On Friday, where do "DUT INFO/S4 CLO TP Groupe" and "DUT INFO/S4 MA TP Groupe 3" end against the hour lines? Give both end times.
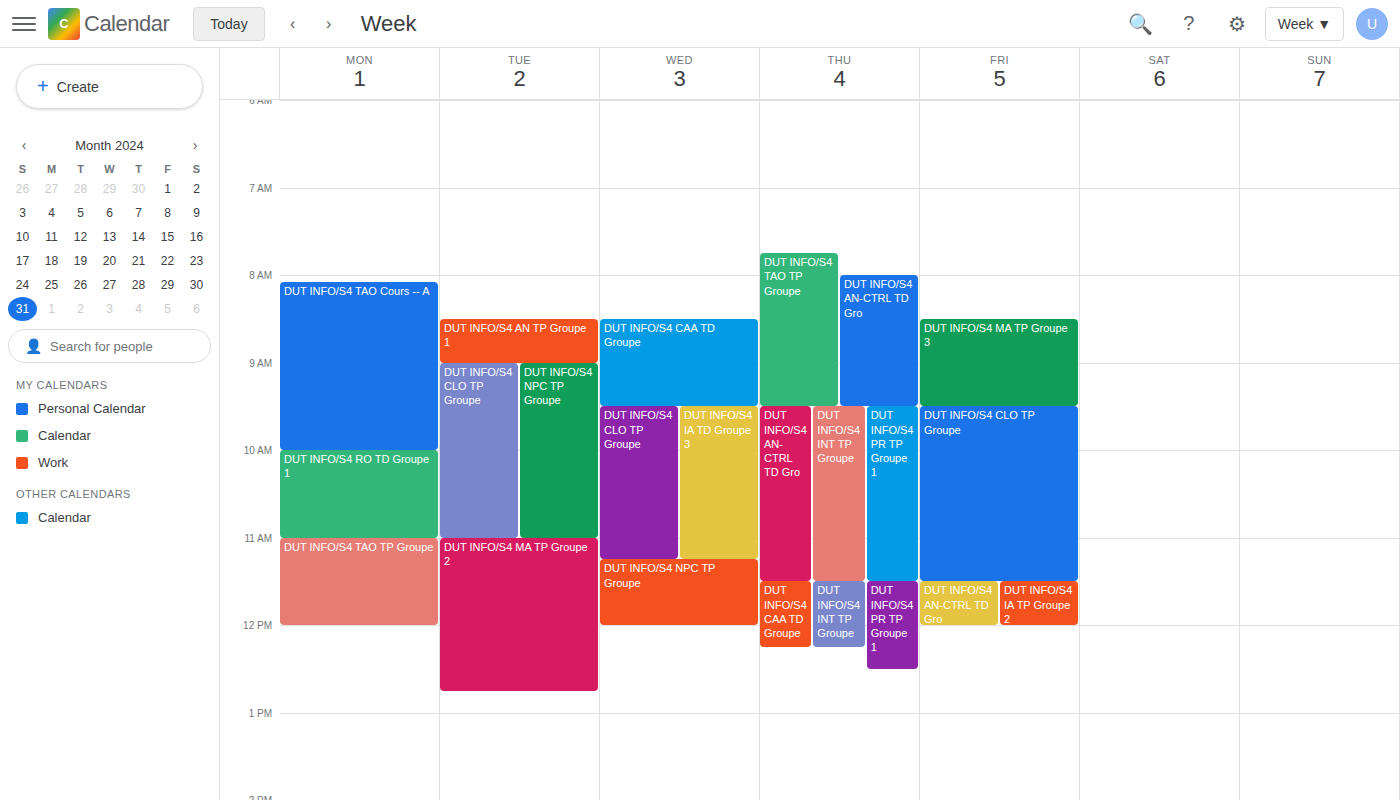
"DUT INFO/S4 CLO TP Groupe": 11:30 AM, halfway between the 11 AM and 12 PM lines. "DUT INFO/S4 MA TP Groupe 3": 9:30 AM, halfway between the 9 AM and 10 AM lines.